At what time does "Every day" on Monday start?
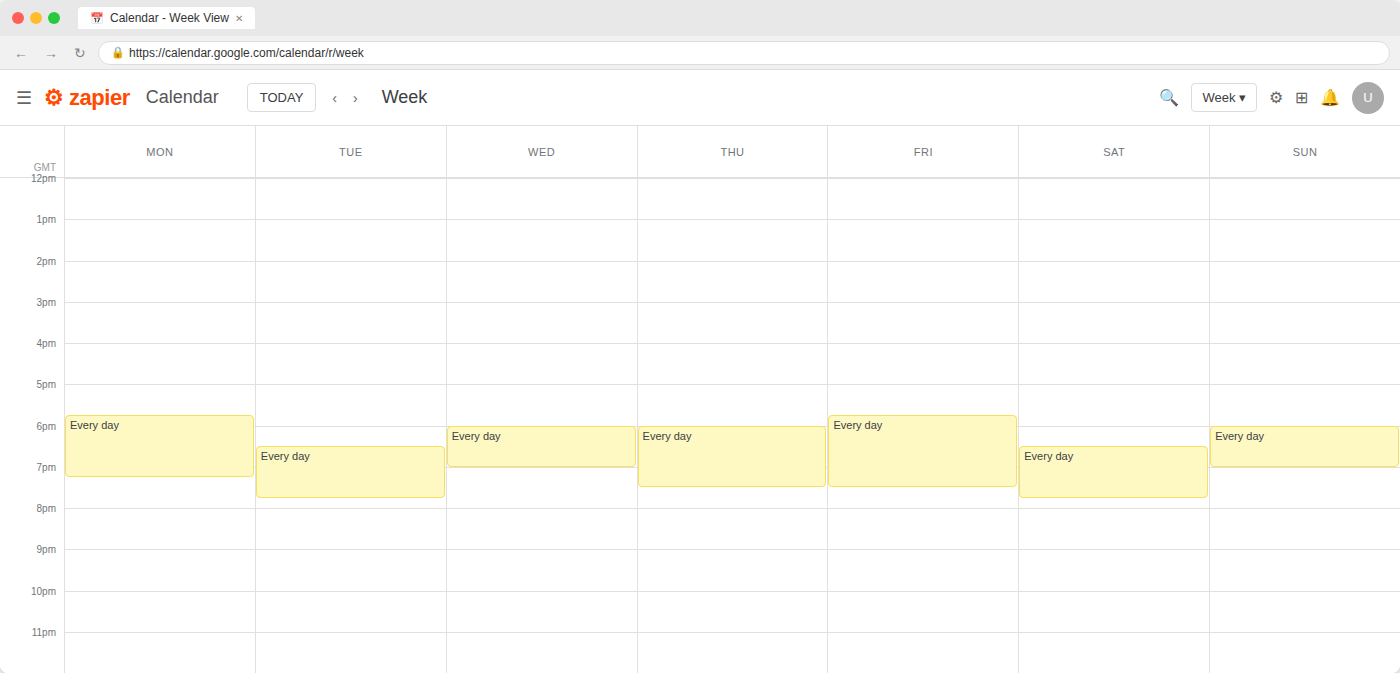
5:45 PM